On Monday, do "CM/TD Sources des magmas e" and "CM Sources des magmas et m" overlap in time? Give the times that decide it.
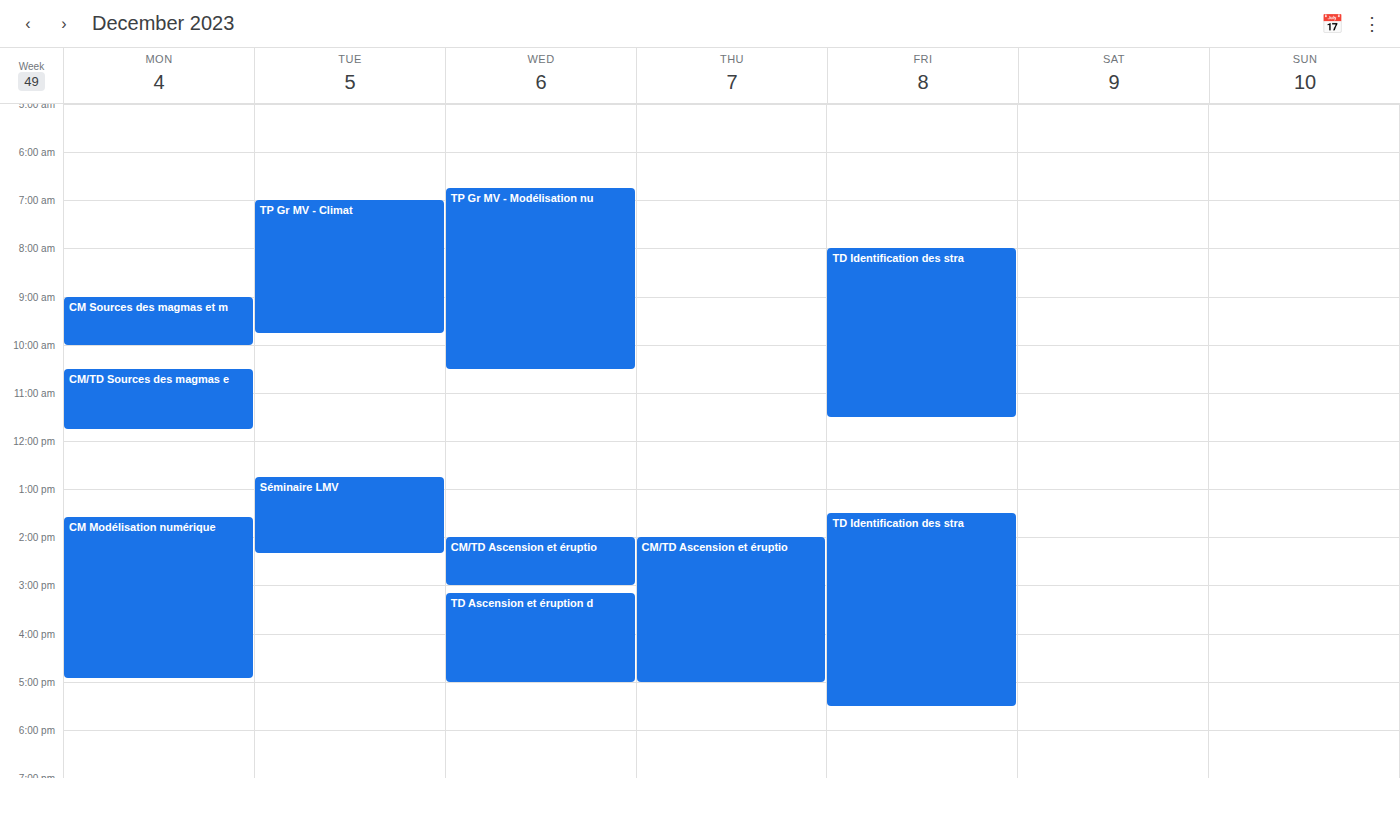
"CM Sources des magmas et m" ends at 10:00 AM and "CM/TD Sources des magmas e" starts at 10:30 AM -- no overlap.